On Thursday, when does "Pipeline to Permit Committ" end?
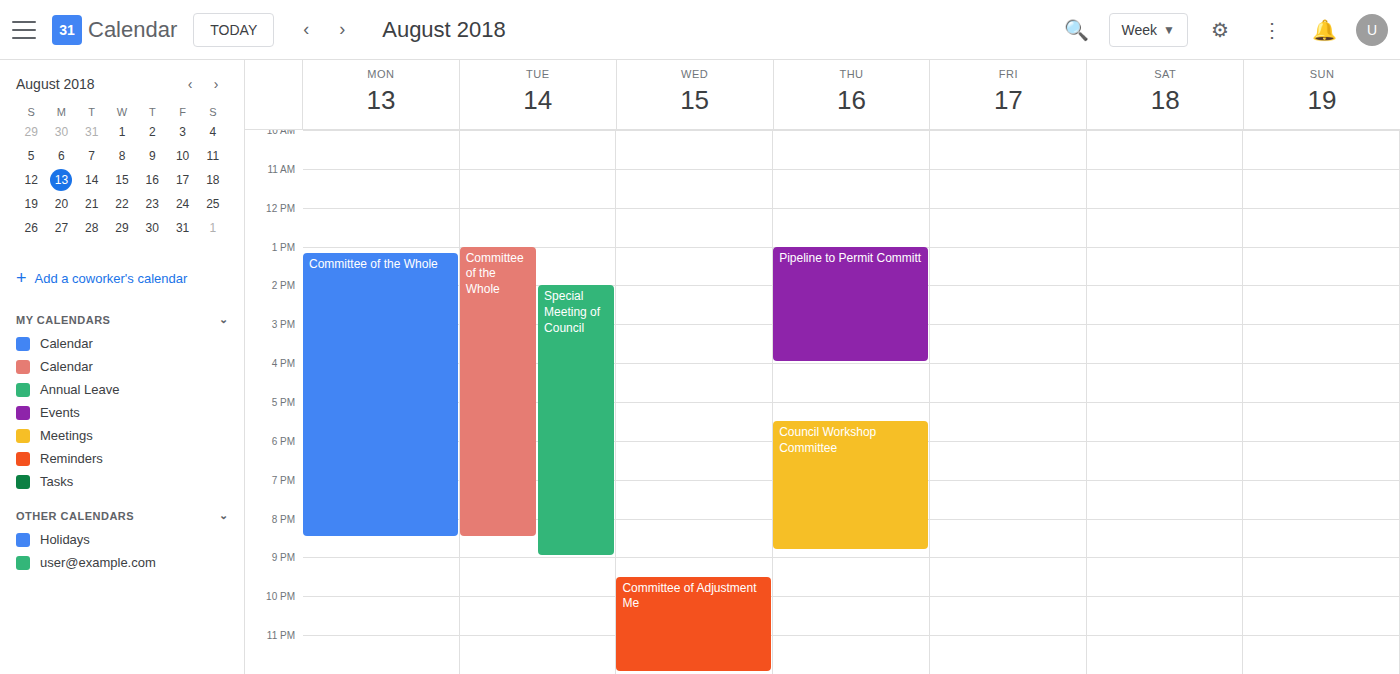
16:00